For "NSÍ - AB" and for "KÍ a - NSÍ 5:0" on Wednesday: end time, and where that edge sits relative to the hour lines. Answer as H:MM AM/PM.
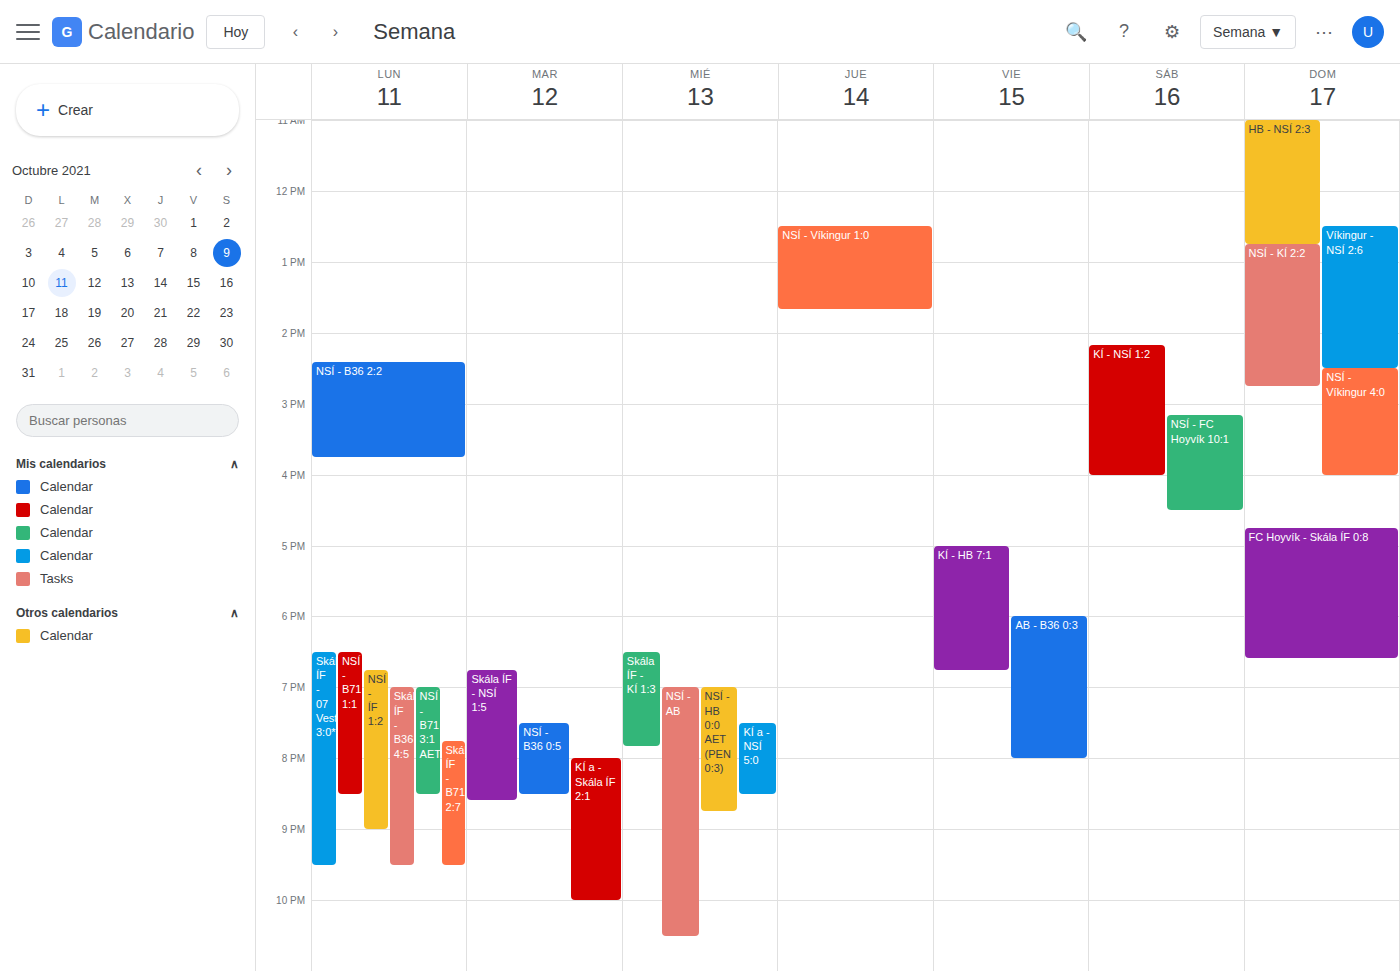
"NSÍ - AB": 10:30 PM, halfway between the 10 PM and 11 PM lines. "KÍ a - NSÍ 5:0": 8:30 PM, halfway between the 8 PM and 9 PM lines.